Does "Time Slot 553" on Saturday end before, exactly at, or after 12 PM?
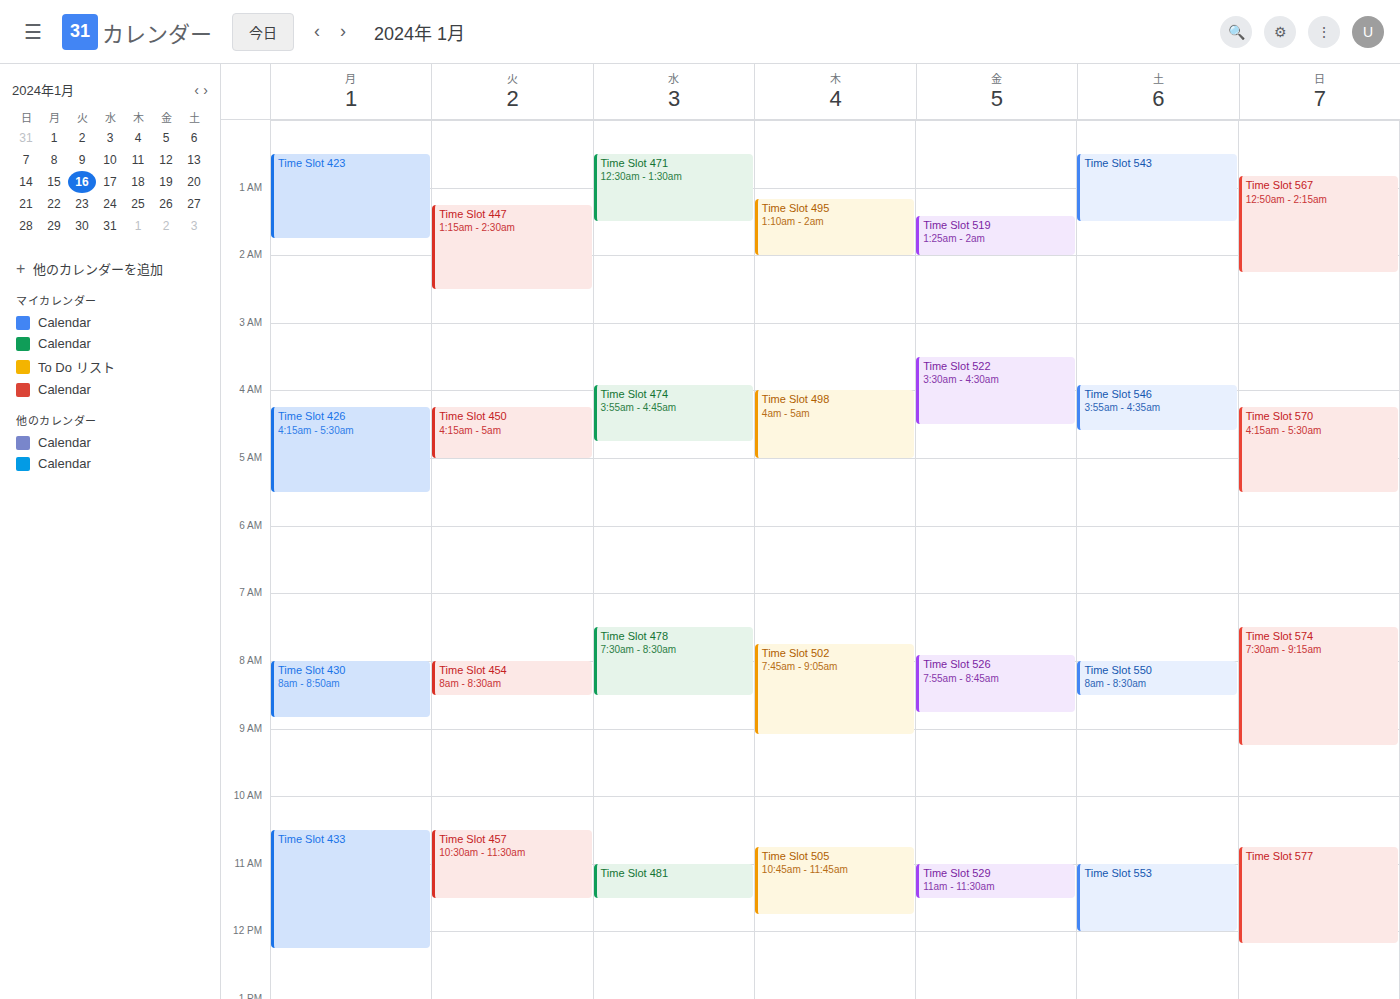
12:00 PM -- exactly at 12 PM, on the 12 PM line.